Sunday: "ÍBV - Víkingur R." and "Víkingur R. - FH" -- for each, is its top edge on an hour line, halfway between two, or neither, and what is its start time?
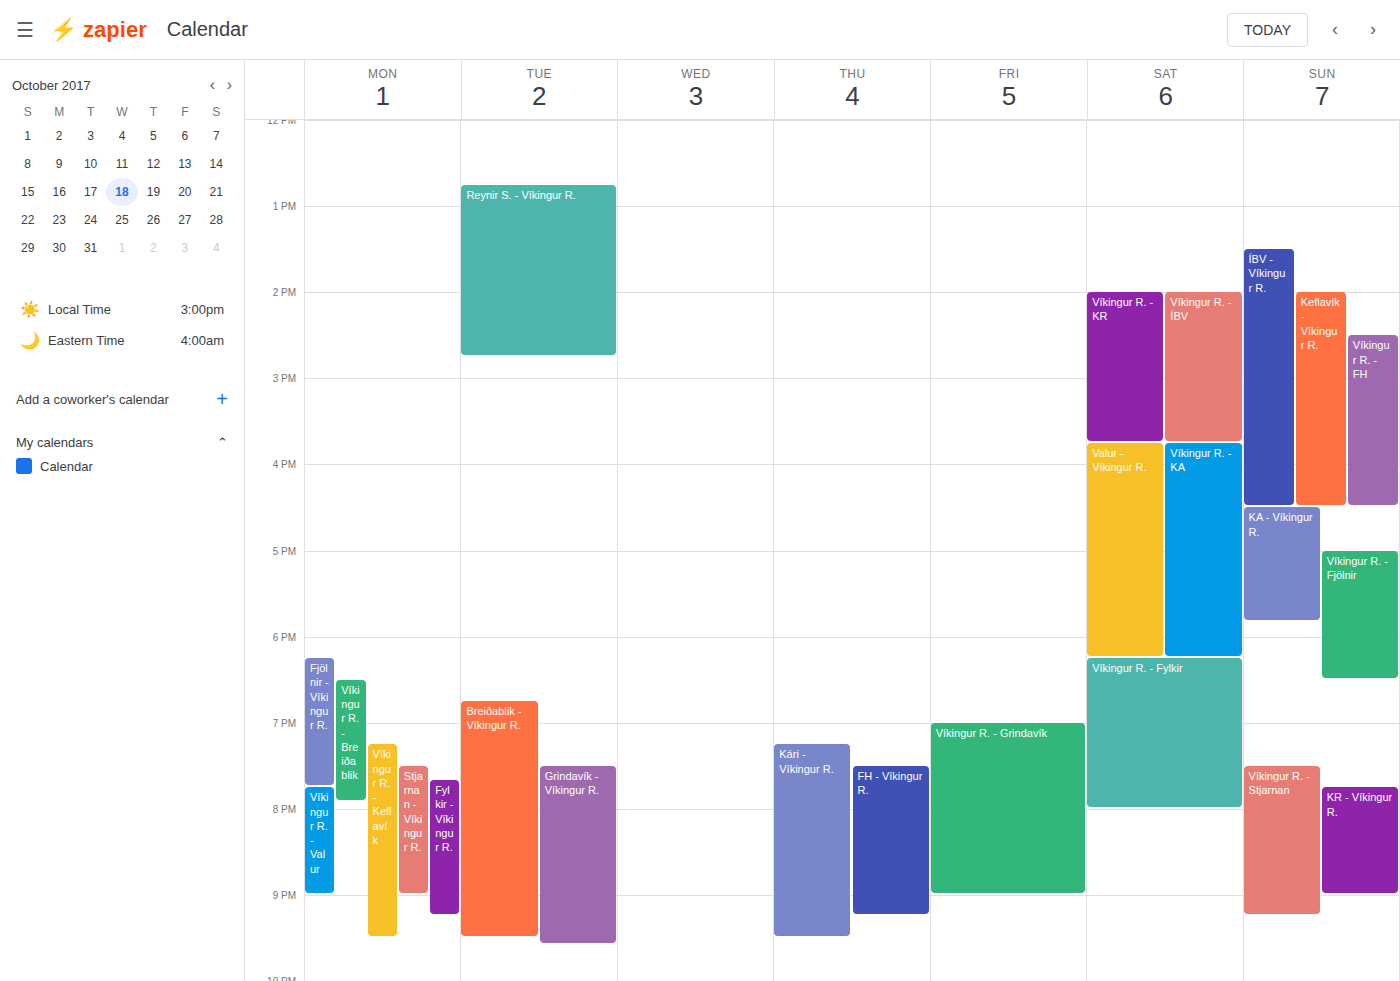
"ÍBV - Víkingur R.": 1:30 PM, halfway between the 1 PM and 2 PM lines. "Víkingur R. - FH": 2:30 PM, halfway between the 2 PM and 3 PM lines.